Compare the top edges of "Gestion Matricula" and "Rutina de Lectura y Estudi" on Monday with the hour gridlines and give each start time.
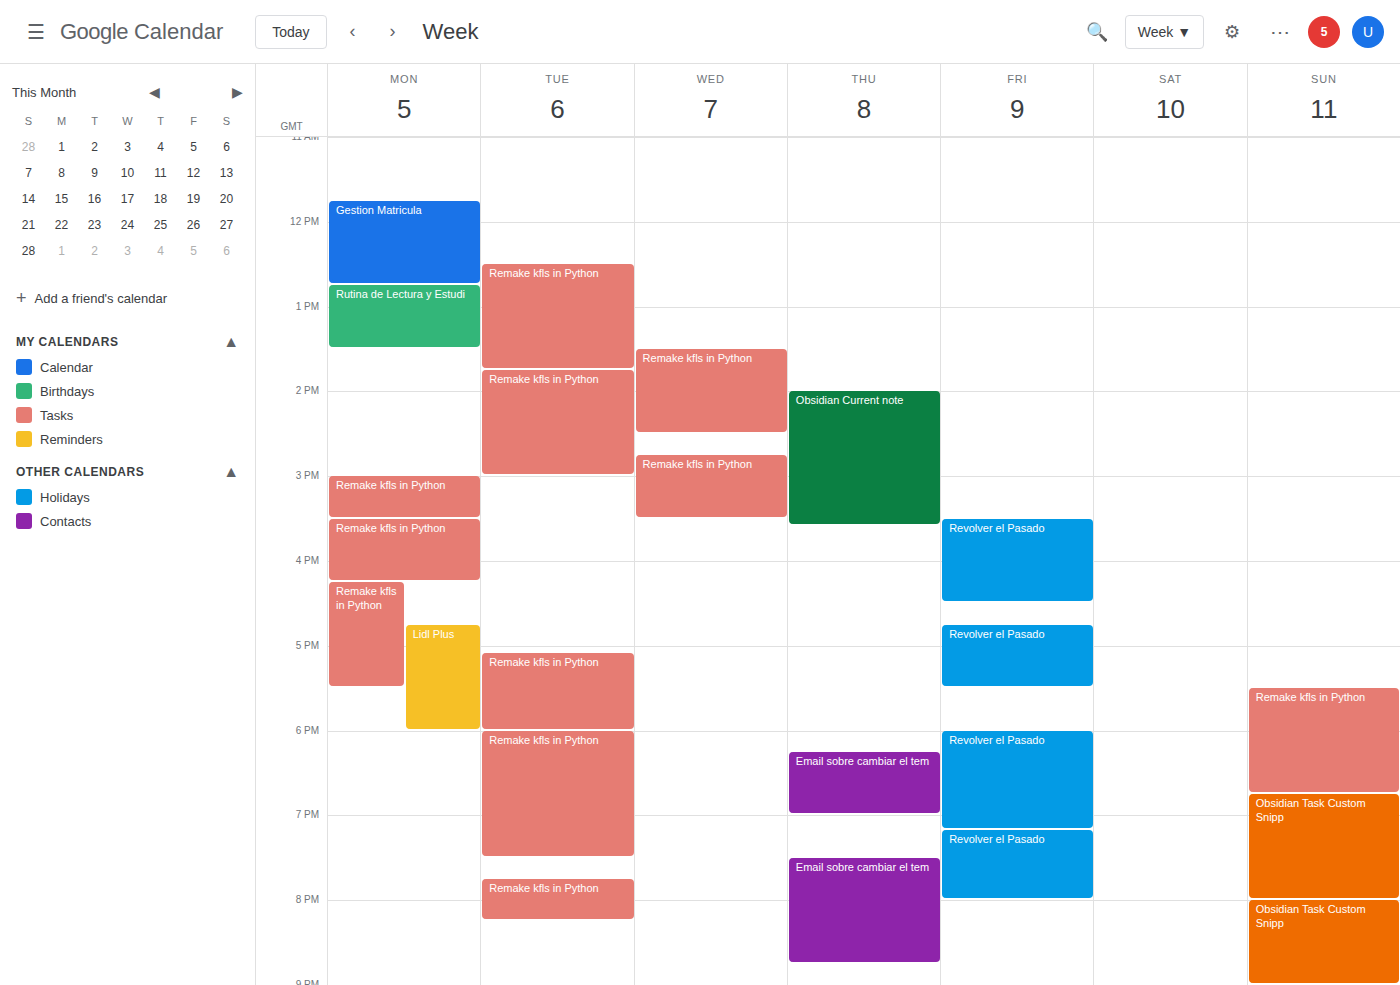
"Gestion Matricula": 11:45 AM, neither: three quarters of the way from the 11 AM line to the 12 PM line. "Rutina de Lectura y Estudi": 12:45 PM, neither: three quarters of the way from the 12 PM line to the 1 PM line.